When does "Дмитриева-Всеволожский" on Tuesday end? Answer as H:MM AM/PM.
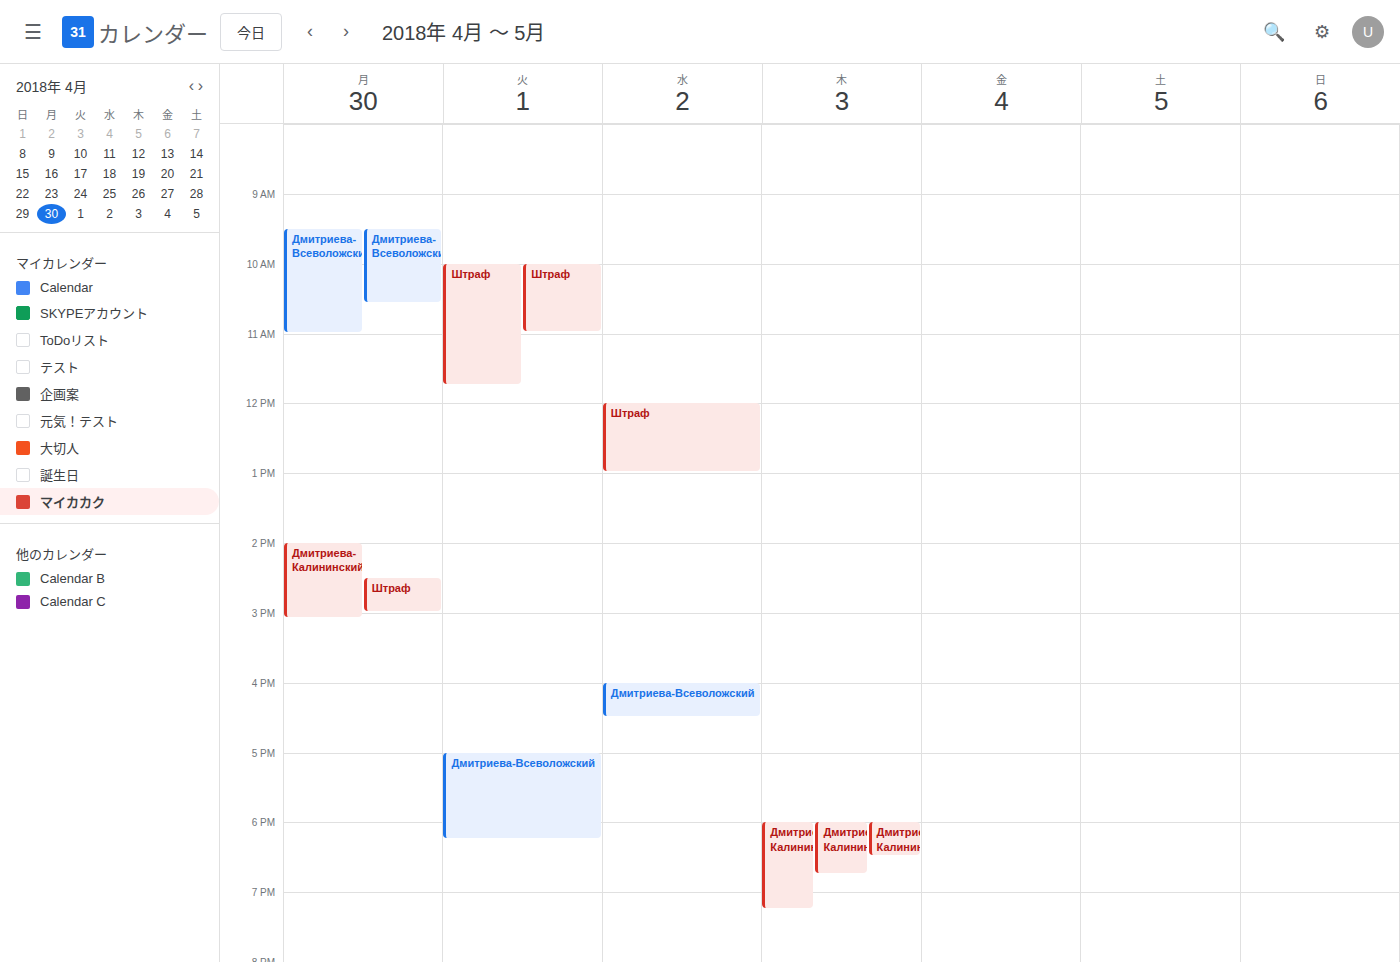
6:15 PM